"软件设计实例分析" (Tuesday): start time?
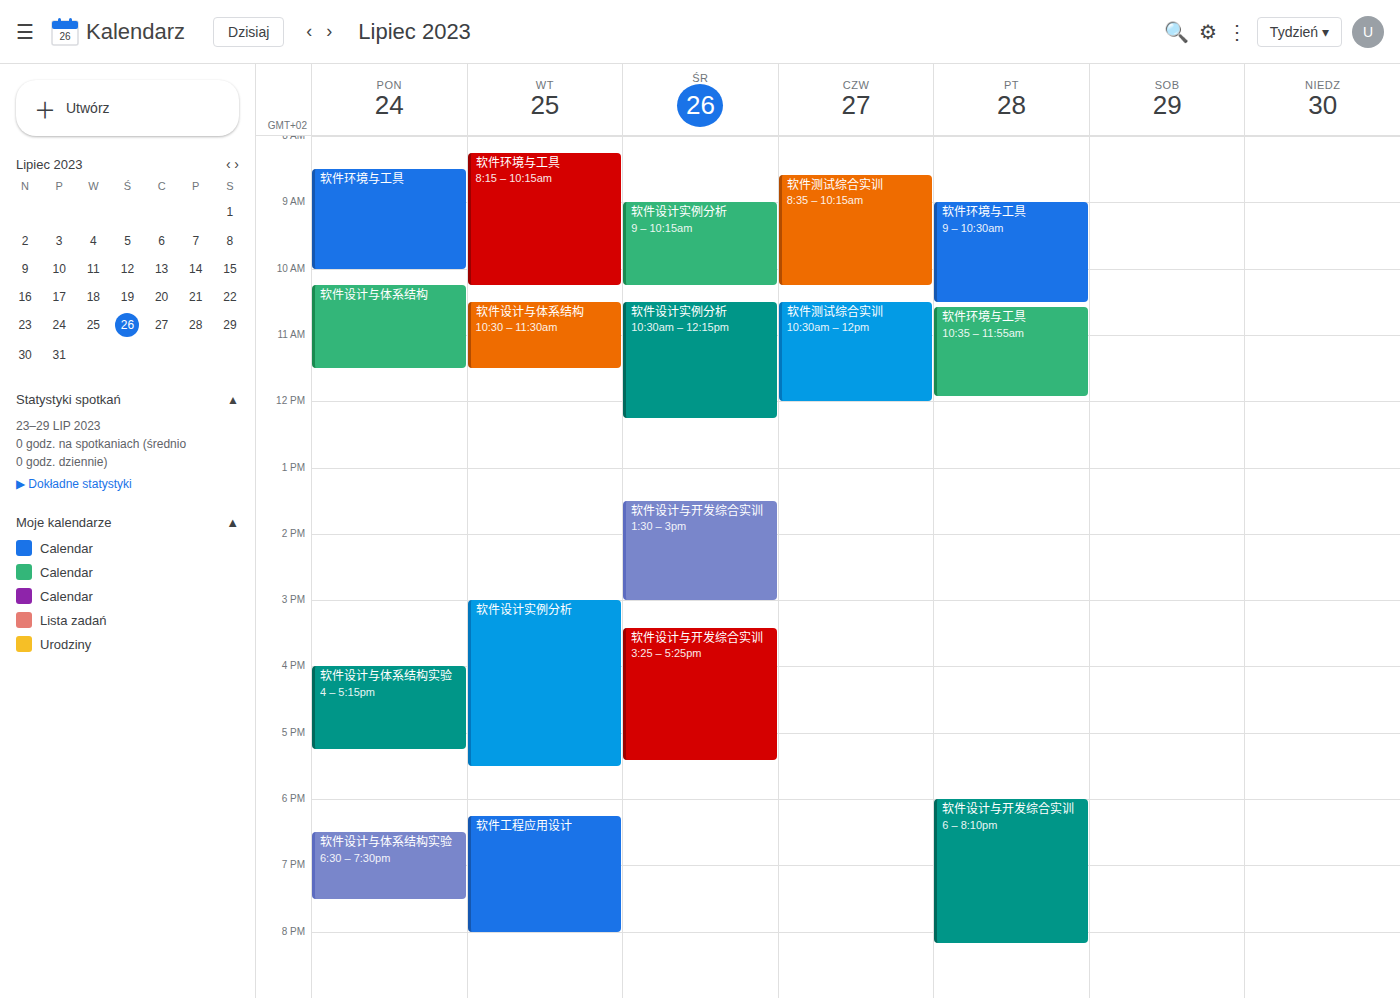
3:00 PM